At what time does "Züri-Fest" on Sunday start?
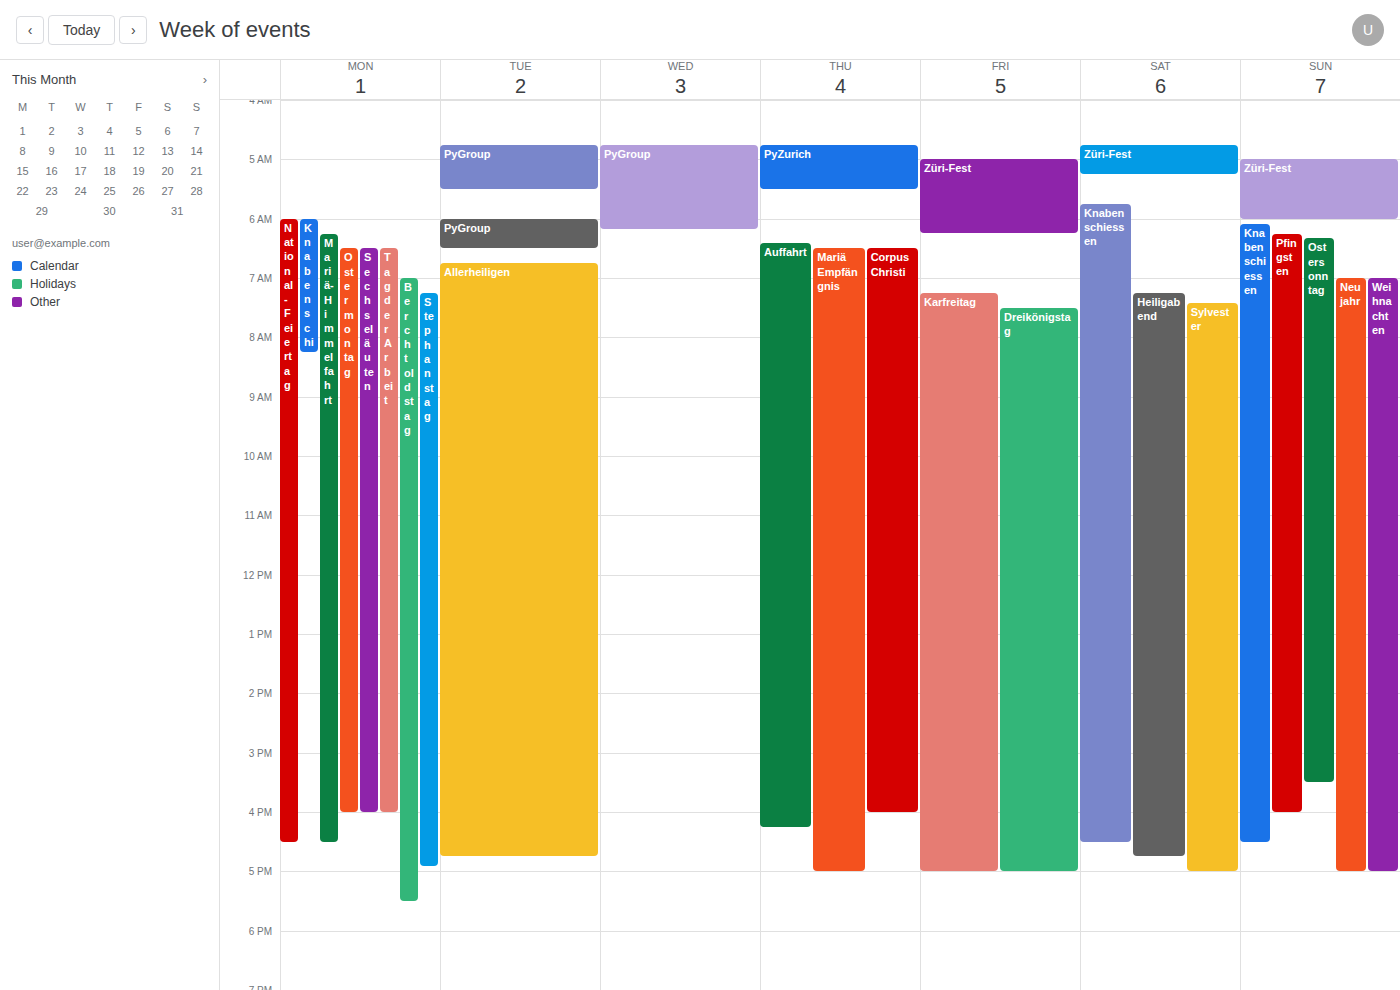
5:00 AM